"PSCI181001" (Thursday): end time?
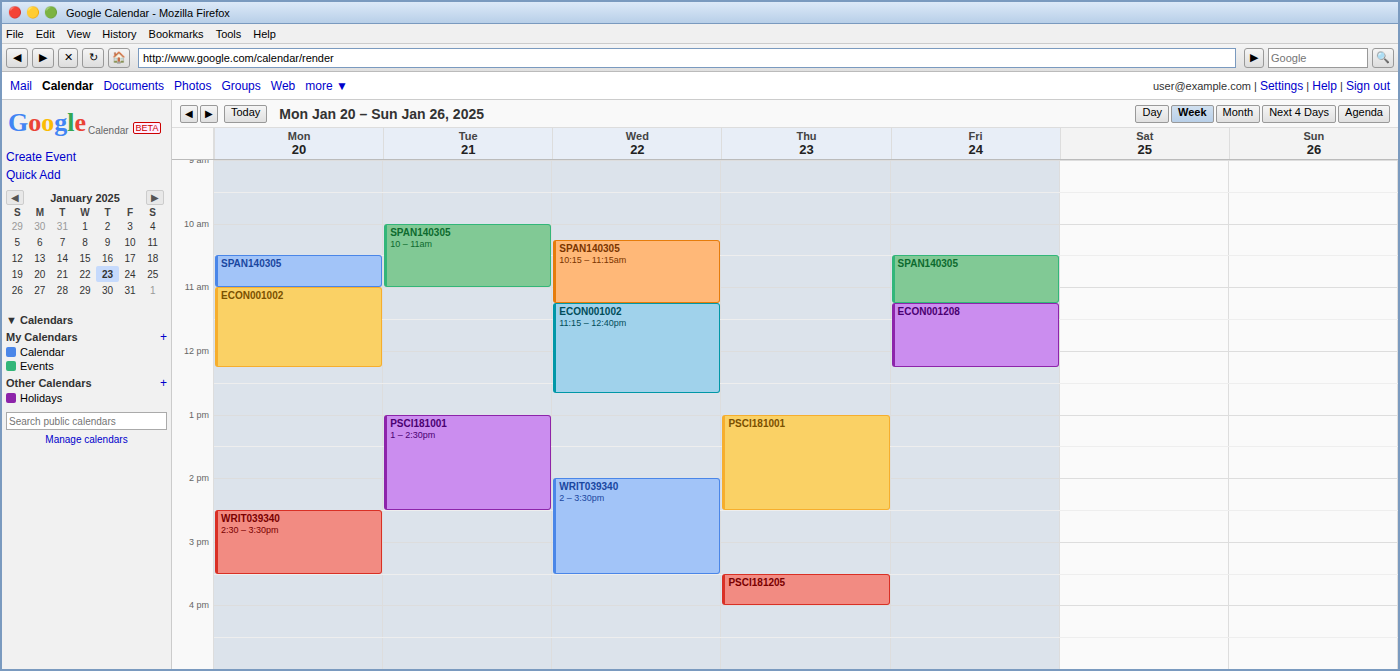
2:30 PM